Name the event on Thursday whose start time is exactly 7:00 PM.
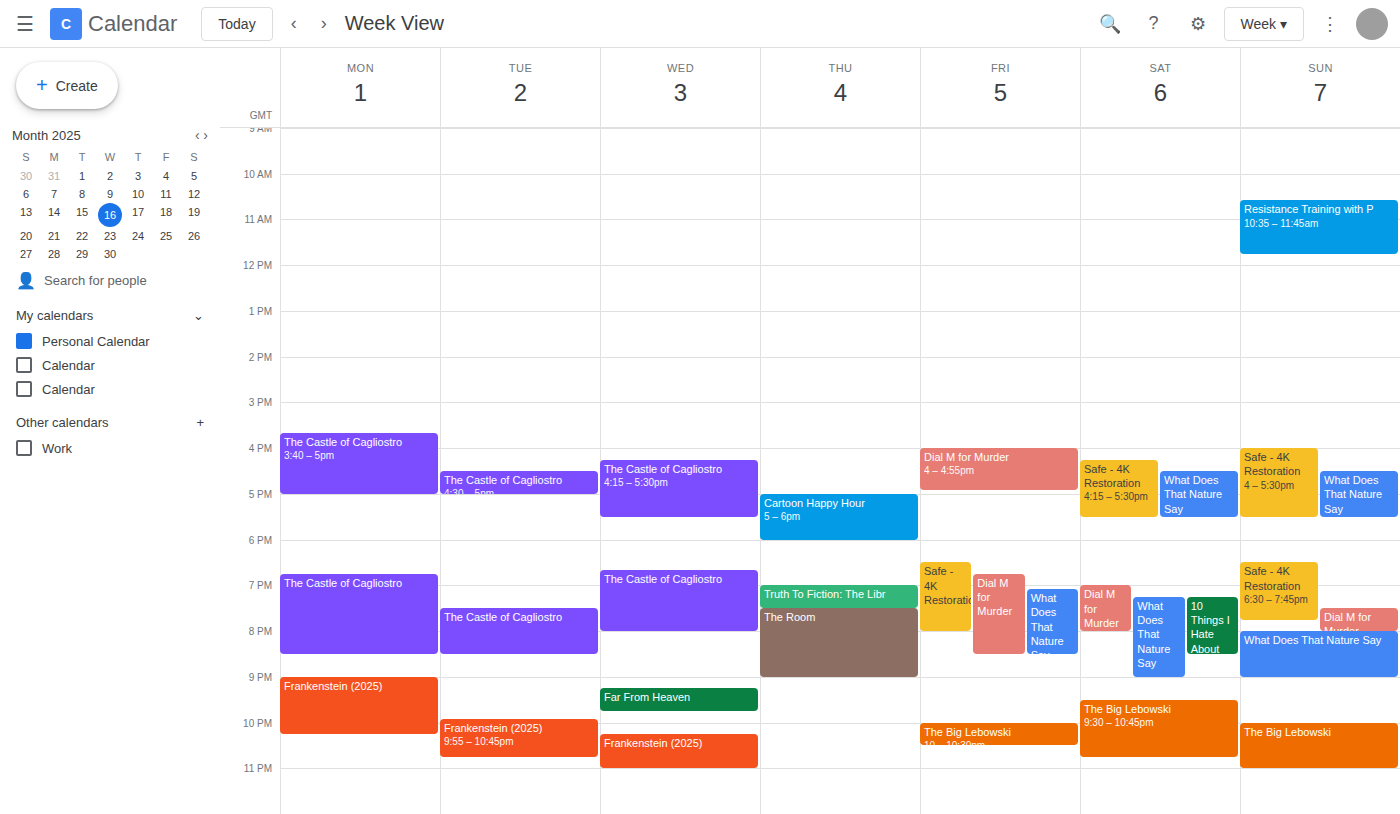
"Truth To Fiction: The Libr"